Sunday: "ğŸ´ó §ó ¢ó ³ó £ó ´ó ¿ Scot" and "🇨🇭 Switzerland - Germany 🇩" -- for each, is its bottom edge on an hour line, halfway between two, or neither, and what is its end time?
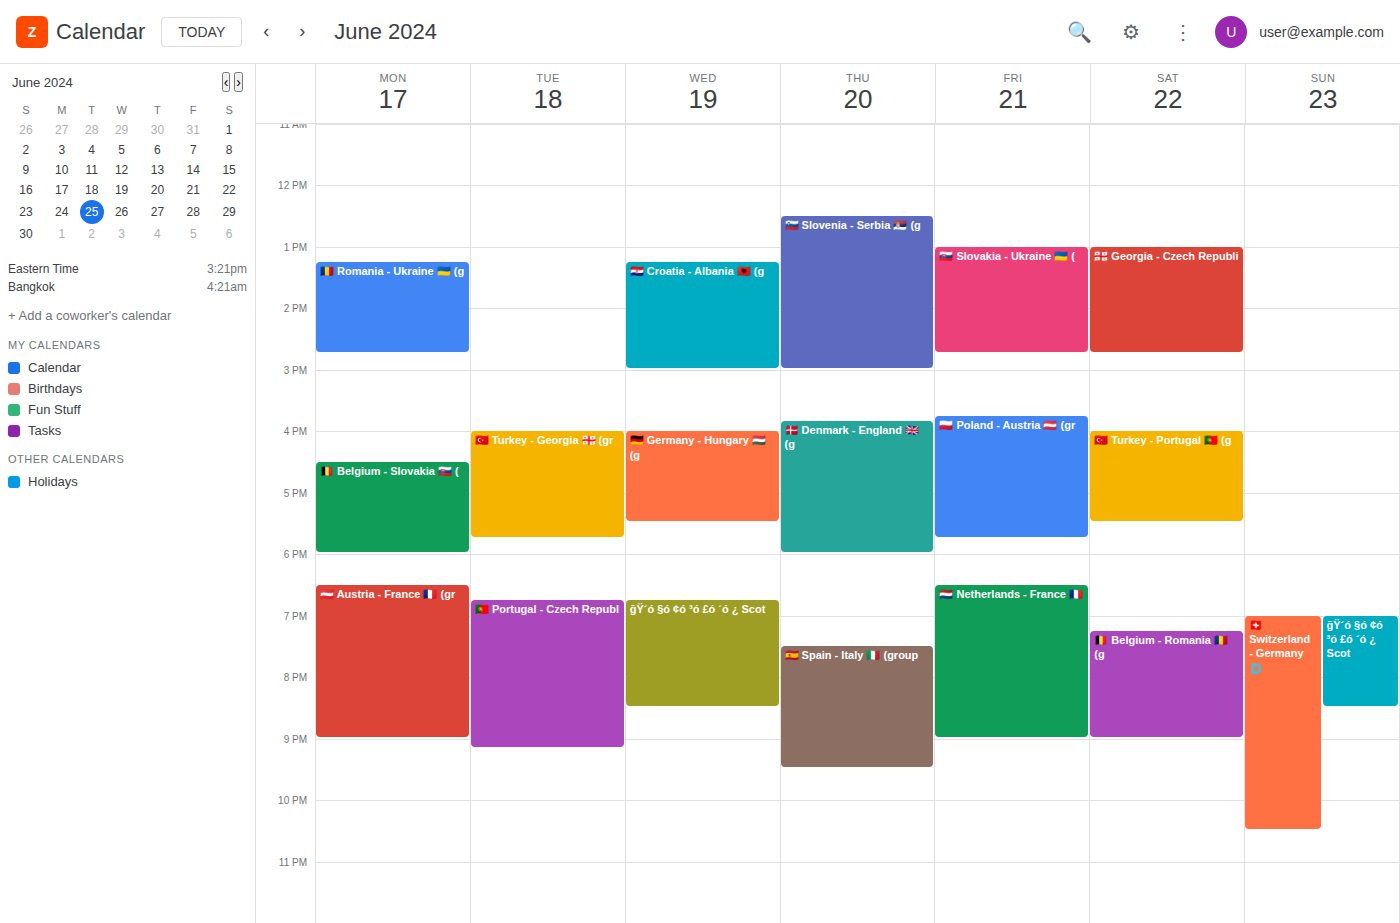
"ğŸ´ó §ó ¢ó ³ó £ó ´ó ¿ Scot": 8:30 PM, halfway between the 8 PM and 9 PM lines. "🇨🇭 Switzerland - Germany 🇩": 10:30 PM, halfway between the 10 PM and 11 PM lines.